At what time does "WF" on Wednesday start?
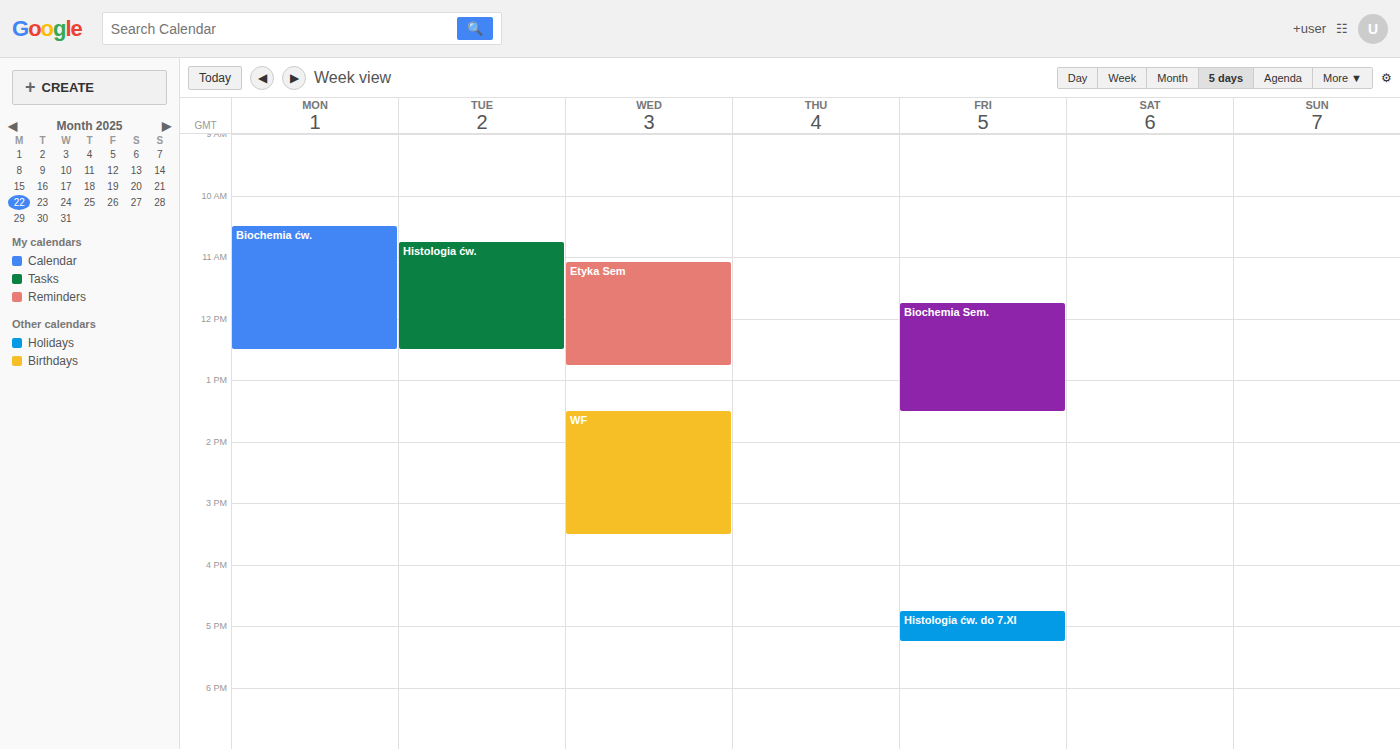
1:30 PM